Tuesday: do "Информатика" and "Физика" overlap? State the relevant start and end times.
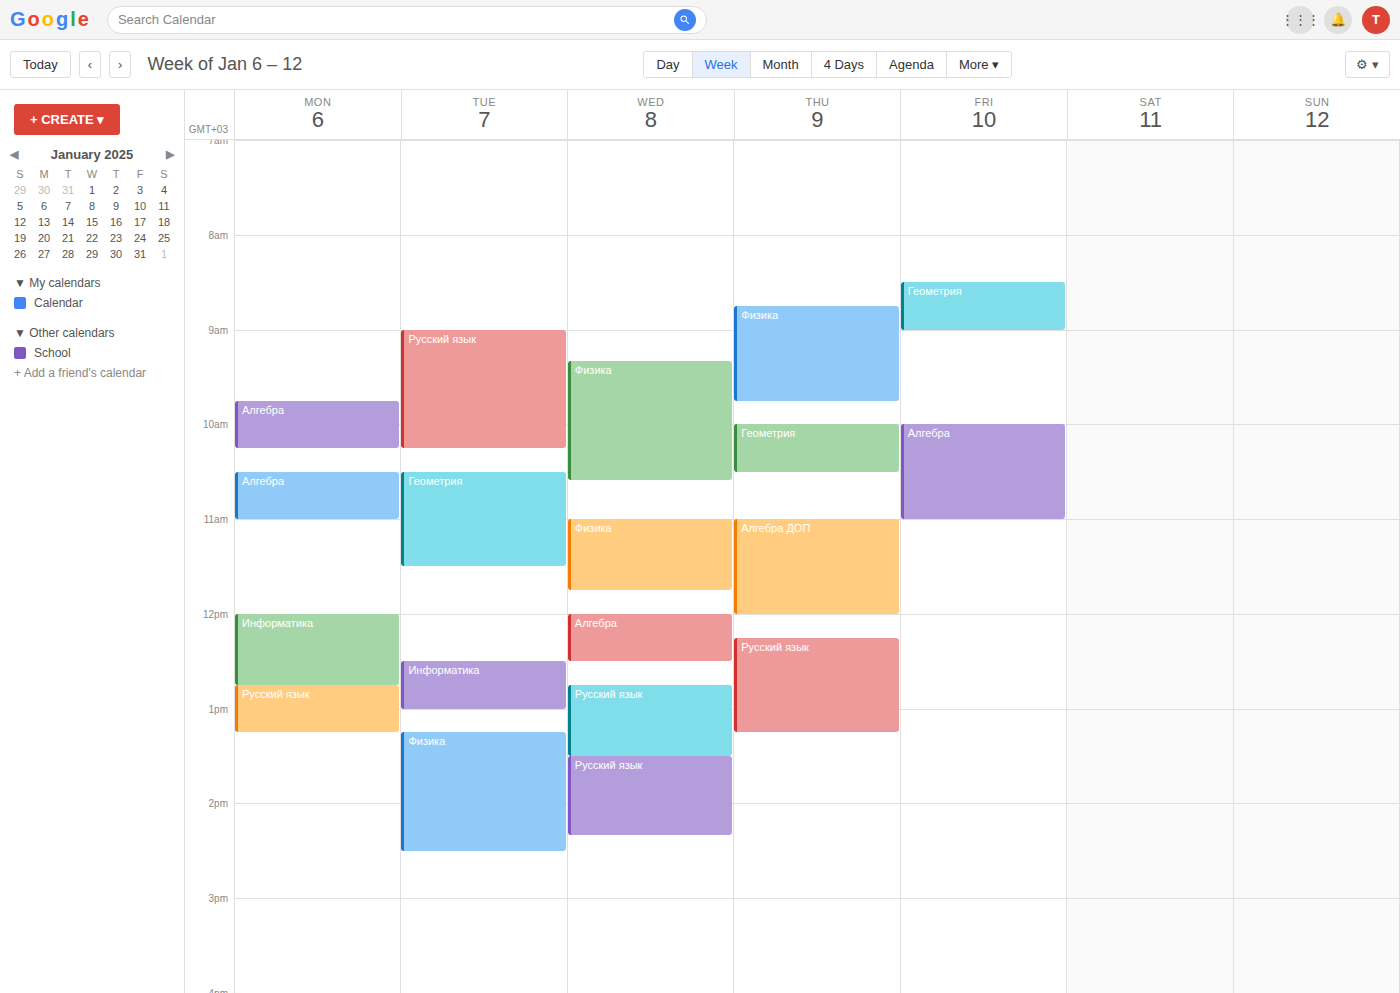
"Информатика" ends at 1:00 PM and "Физика" starts at 1:15 PM -- no overlap.